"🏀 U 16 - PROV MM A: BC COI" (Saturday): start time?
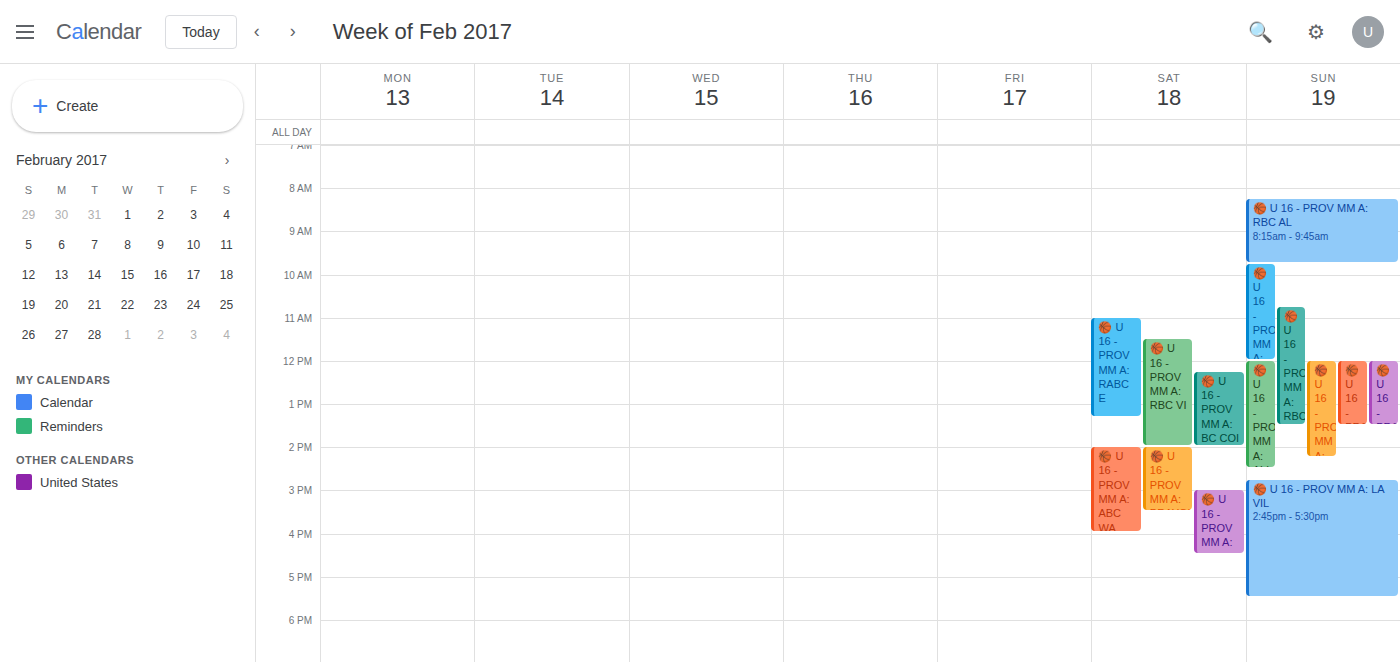
12:15 PM